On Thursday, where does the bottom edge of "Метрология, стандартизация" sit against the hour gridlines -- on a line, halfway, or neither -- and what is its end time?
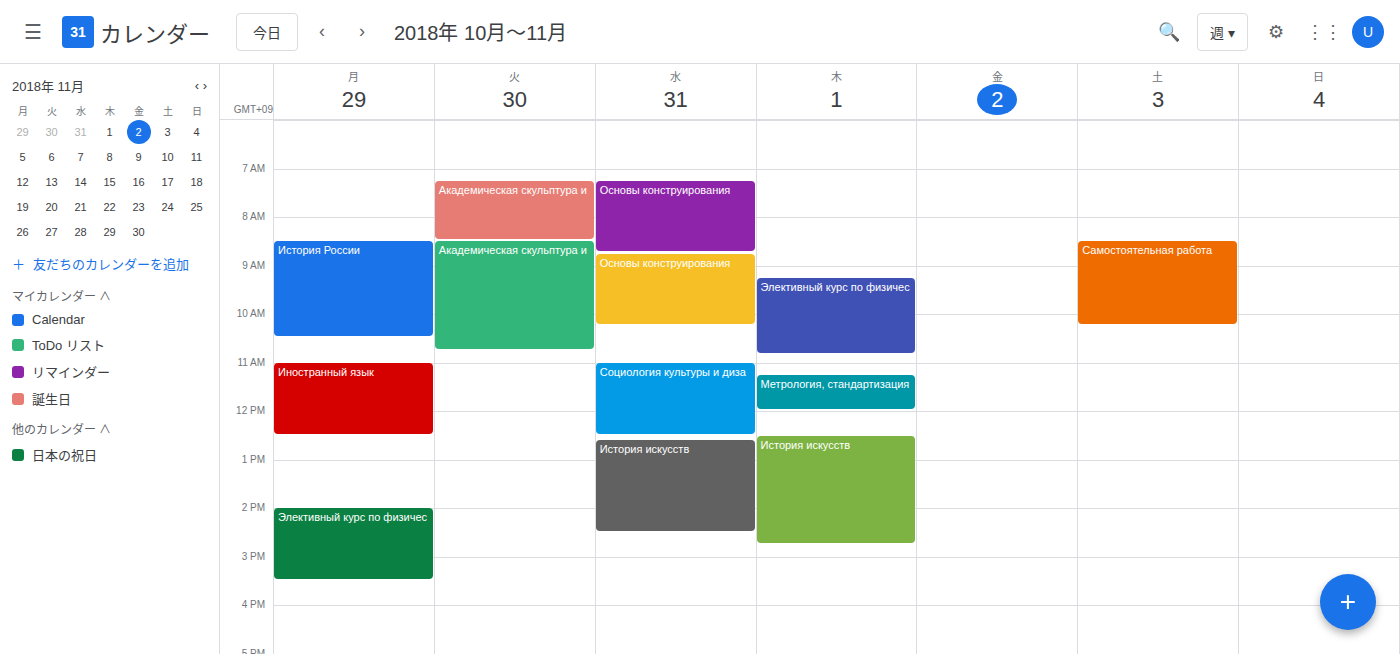
12:00 PM -- exactly on the 12 PM line.